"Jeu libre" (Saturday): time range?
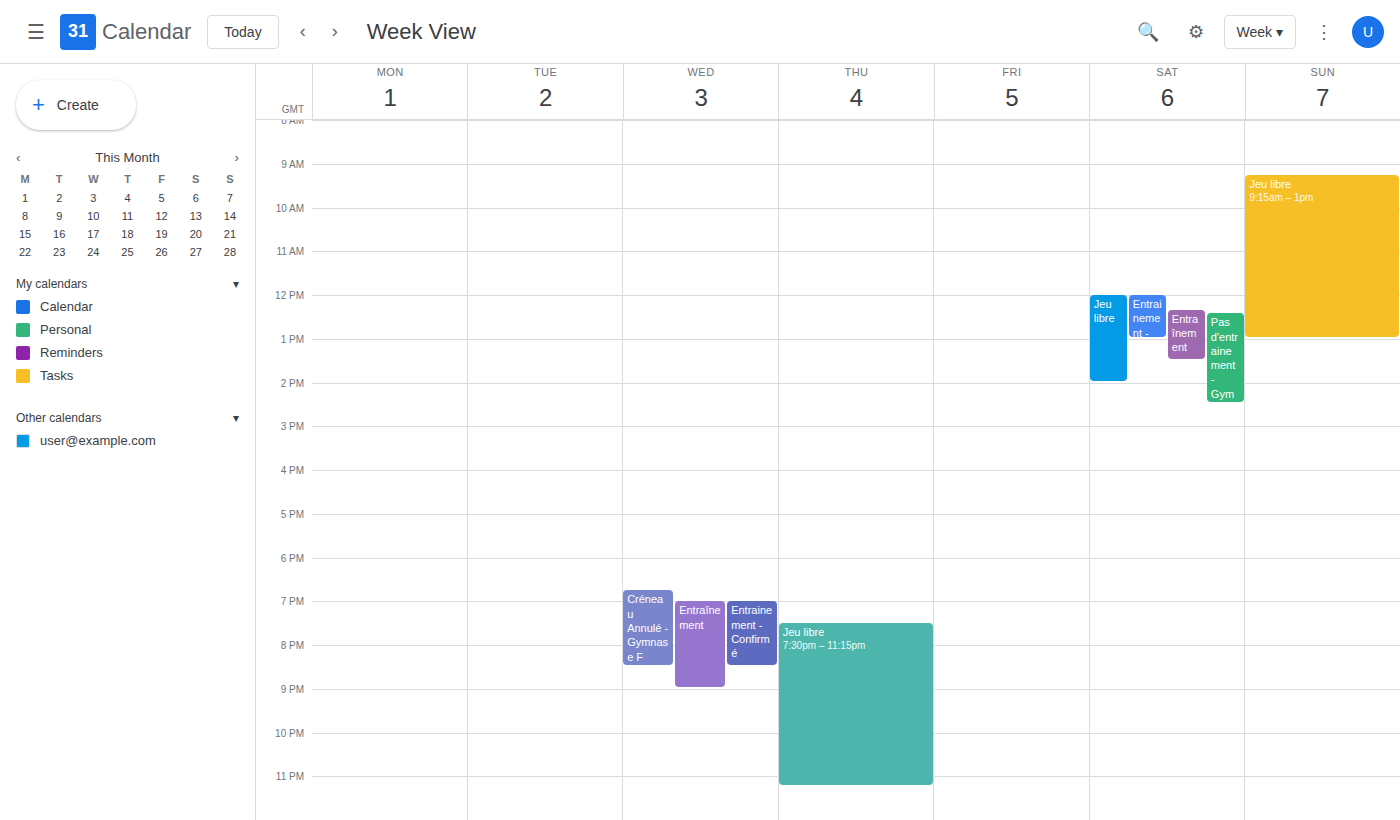
12:00 PM to 2:00 PM